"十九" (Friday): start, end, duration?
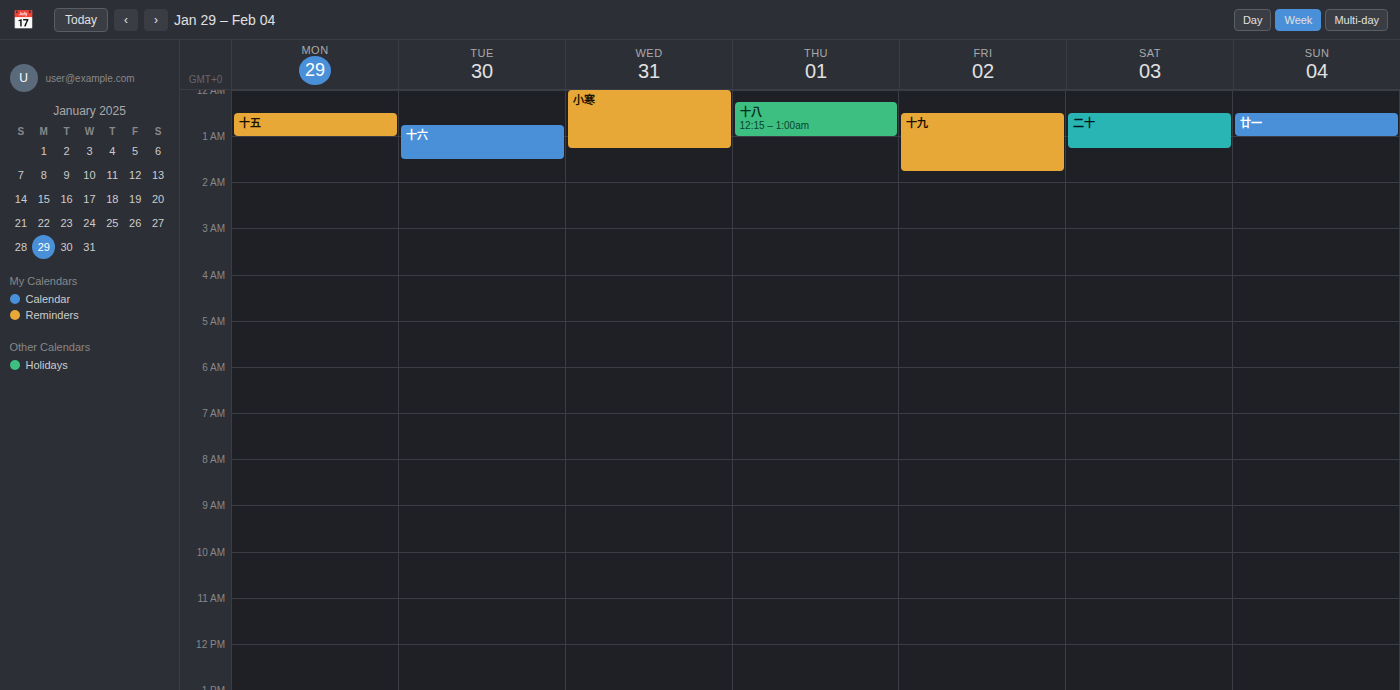
12:30 AM to 1:45 AM, 1 hour 15 minutes